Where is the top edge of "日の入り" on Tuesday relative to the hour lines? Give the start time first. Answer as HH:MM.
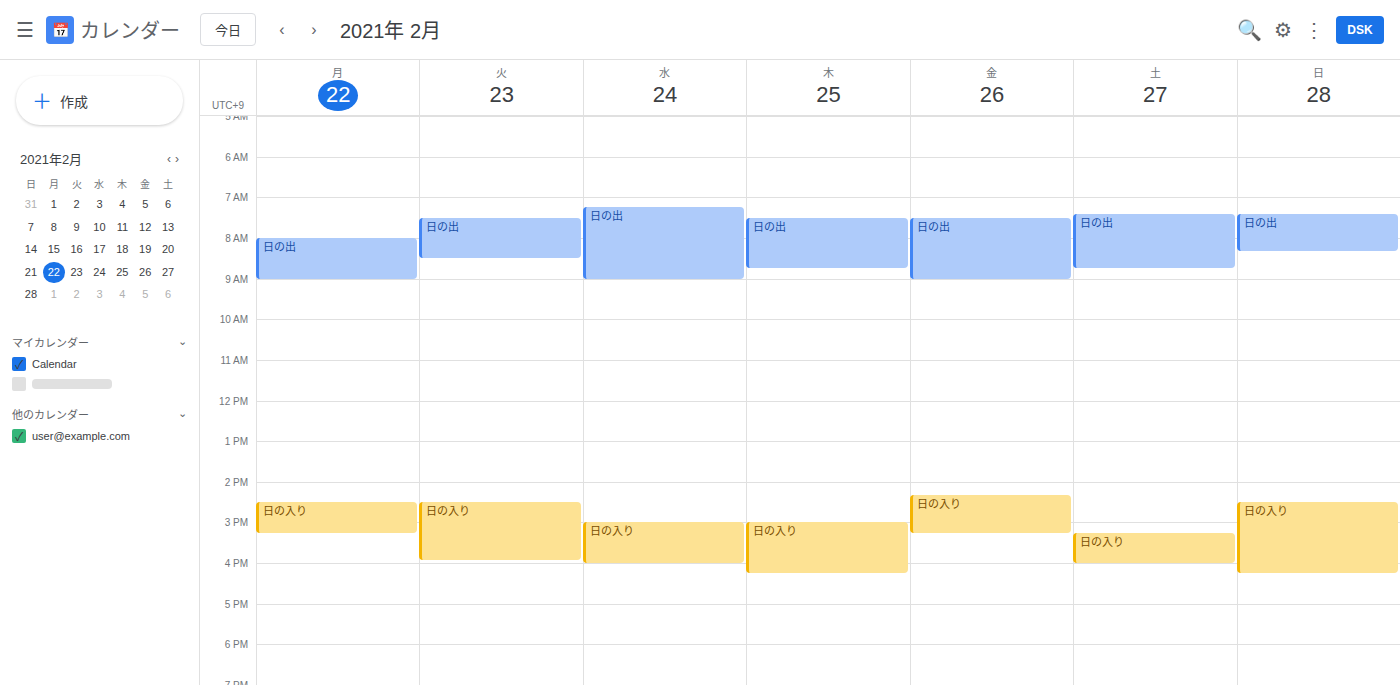
14:30 -- halfway between the 14:00 and 15:00 lines.